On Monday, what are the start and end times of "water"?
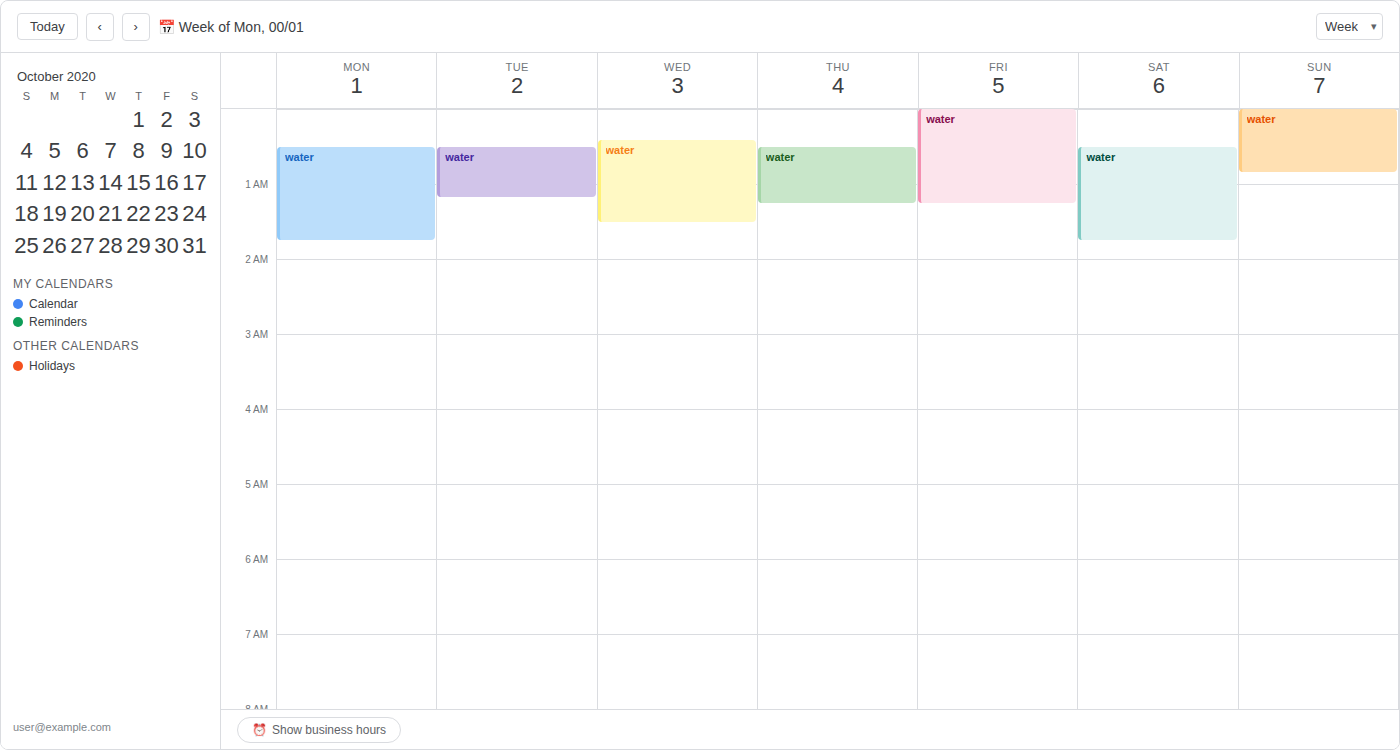
12:30 AM to 1:45 AM